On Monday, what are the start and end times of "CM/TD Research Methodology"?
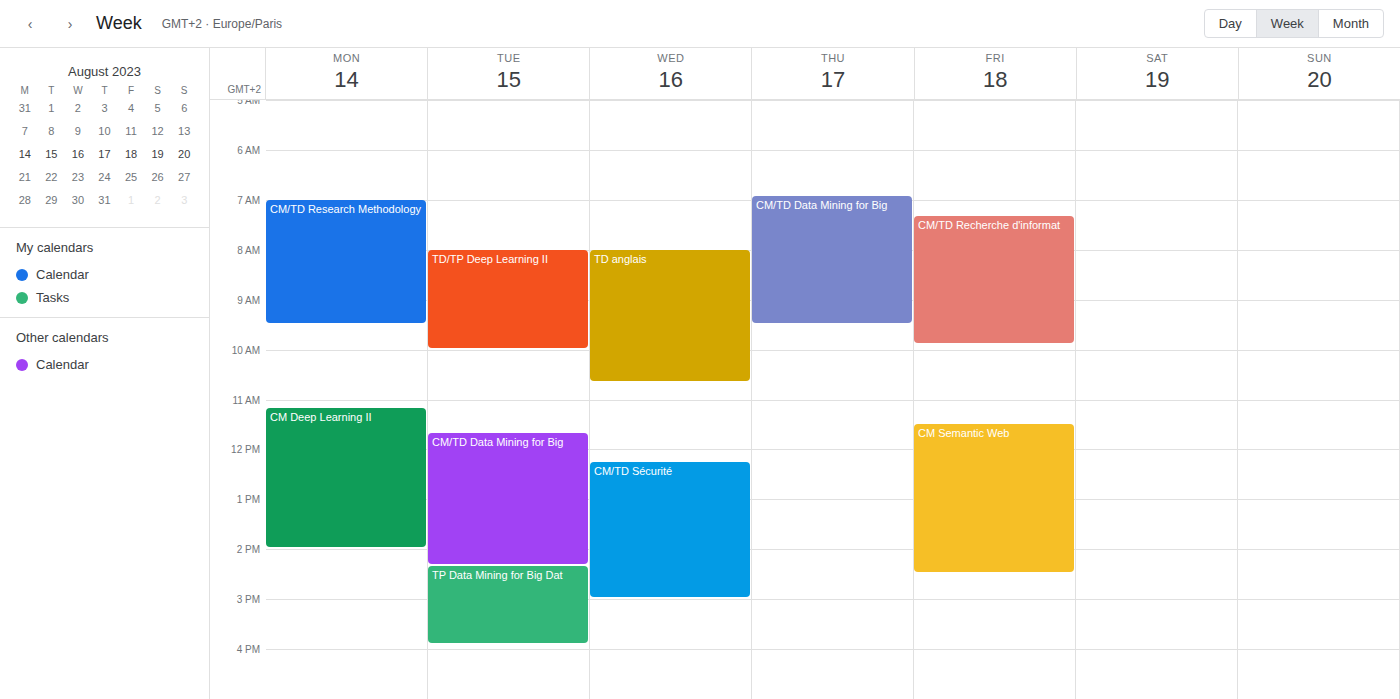
7:00 AM to 9:30 AM